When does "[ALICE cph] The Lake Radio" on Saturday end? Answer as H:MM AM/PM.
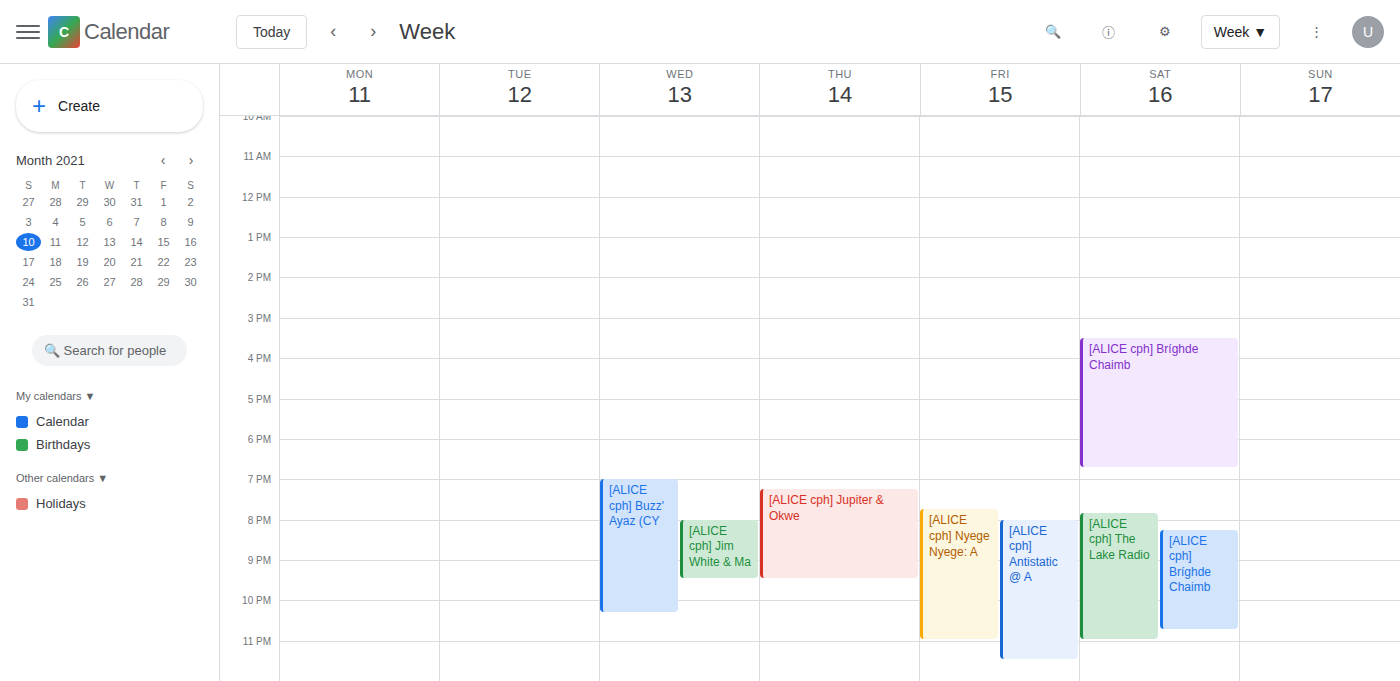
11:00 PM